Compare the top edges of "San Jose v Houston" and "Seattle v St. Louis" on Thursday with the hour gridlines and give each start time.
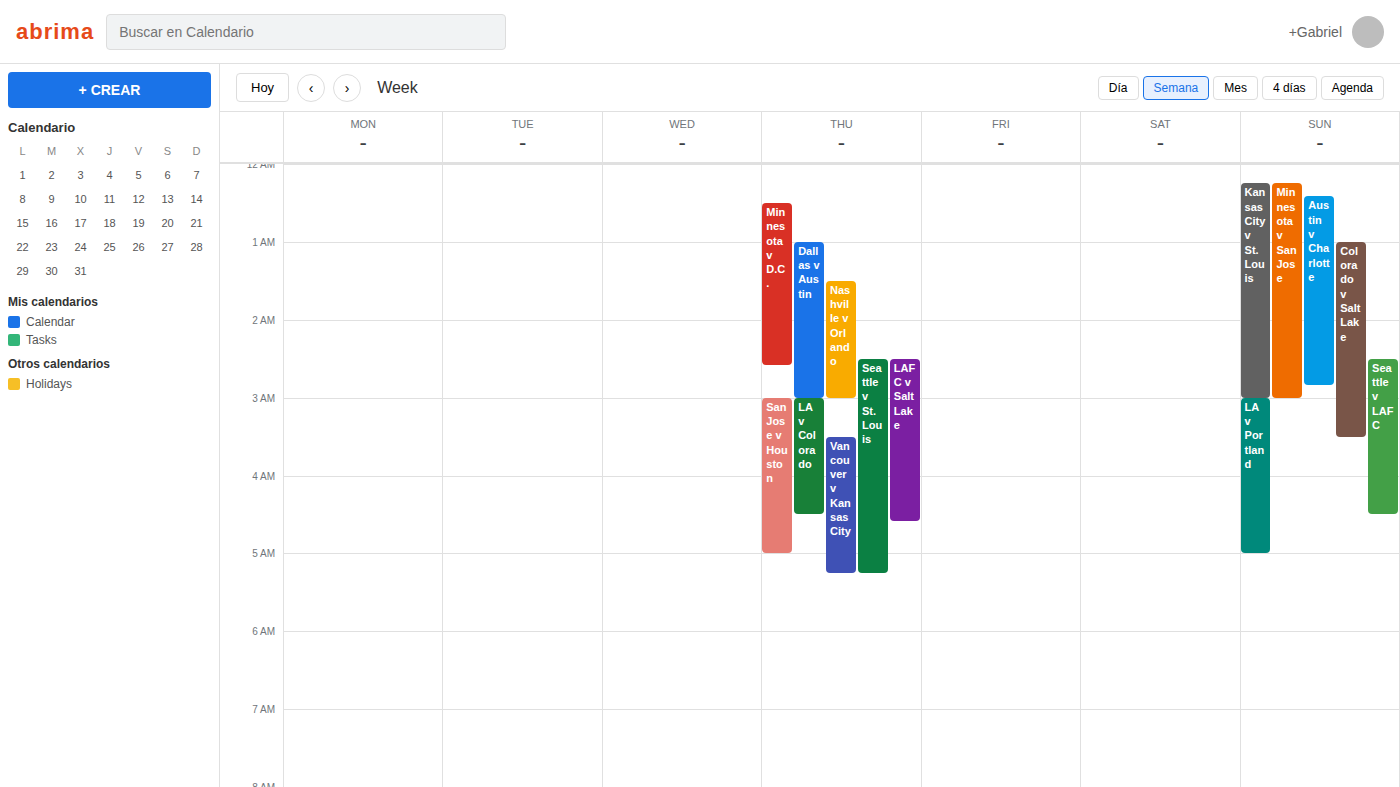
"San Jose v Houston": 03:00, exactly on the 03:00 line. "Seattle v St. Louis": 02:30, halfway between the 02:00 and 03:00 lines.